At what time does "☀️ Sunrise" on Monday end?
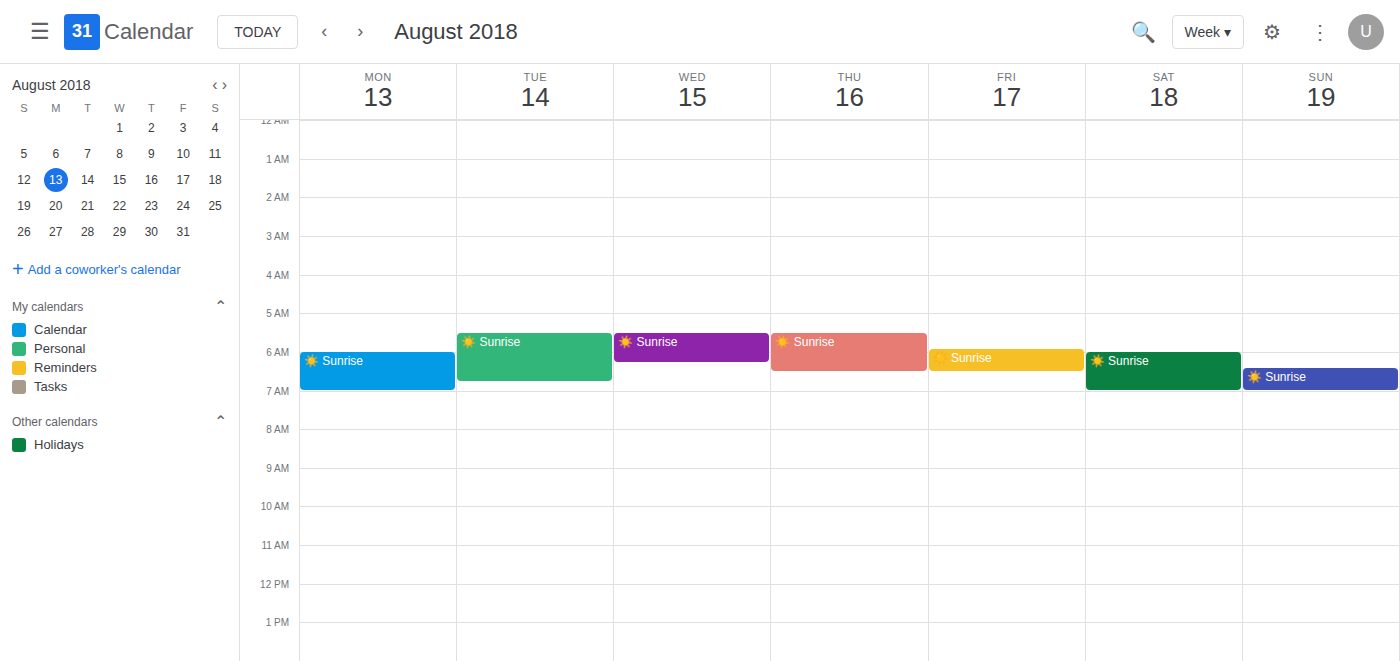
7:00 AM